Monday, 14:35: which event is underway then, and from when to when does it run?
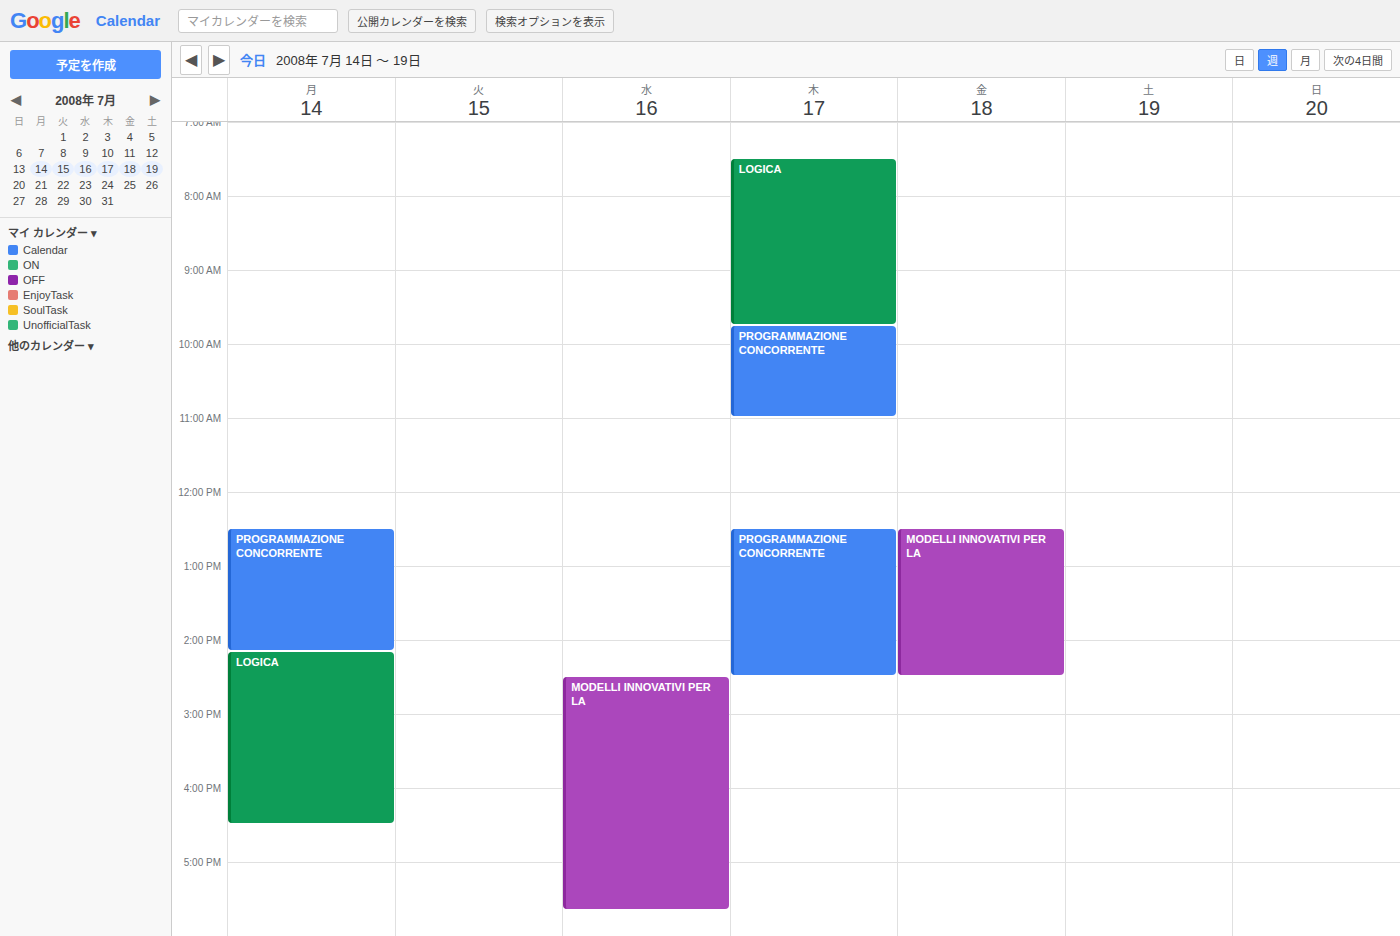
"LOGICA", 14:10 to 16:30